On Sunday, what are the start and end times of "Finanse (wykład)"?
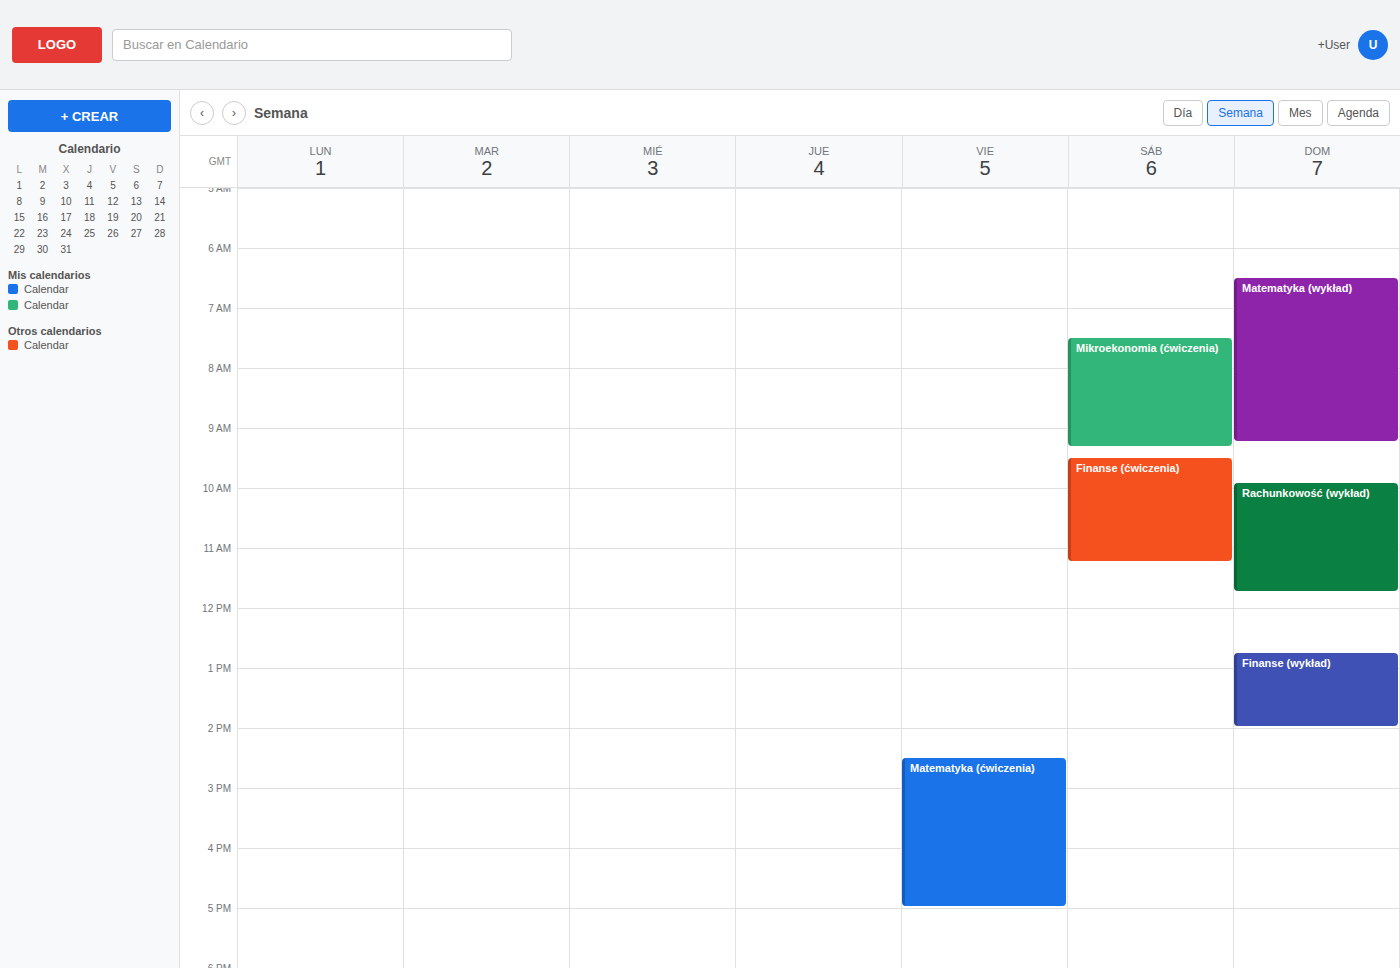
12:45 to 14:00